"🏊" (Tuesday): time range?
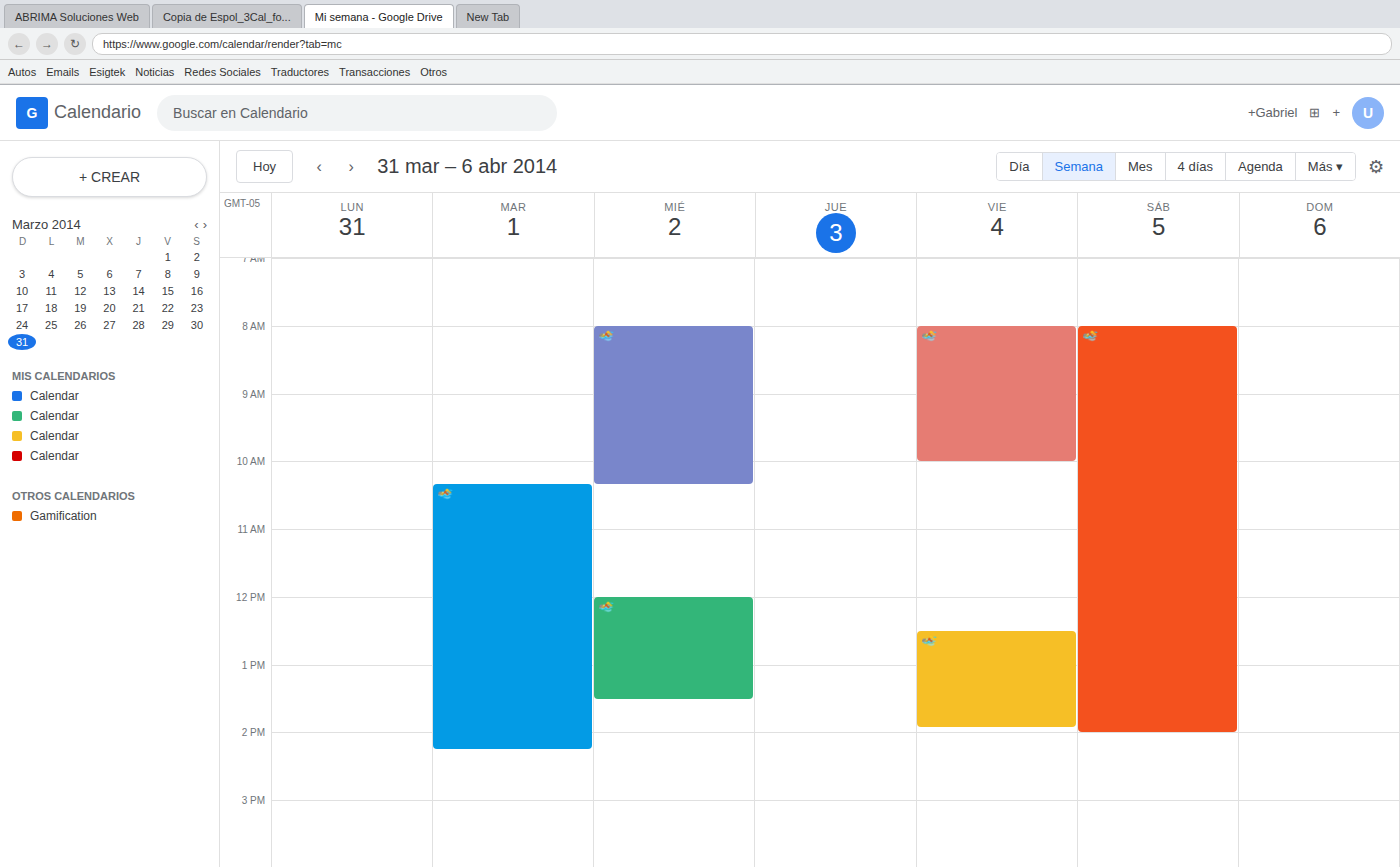
10:20 AM to 2:15 PM